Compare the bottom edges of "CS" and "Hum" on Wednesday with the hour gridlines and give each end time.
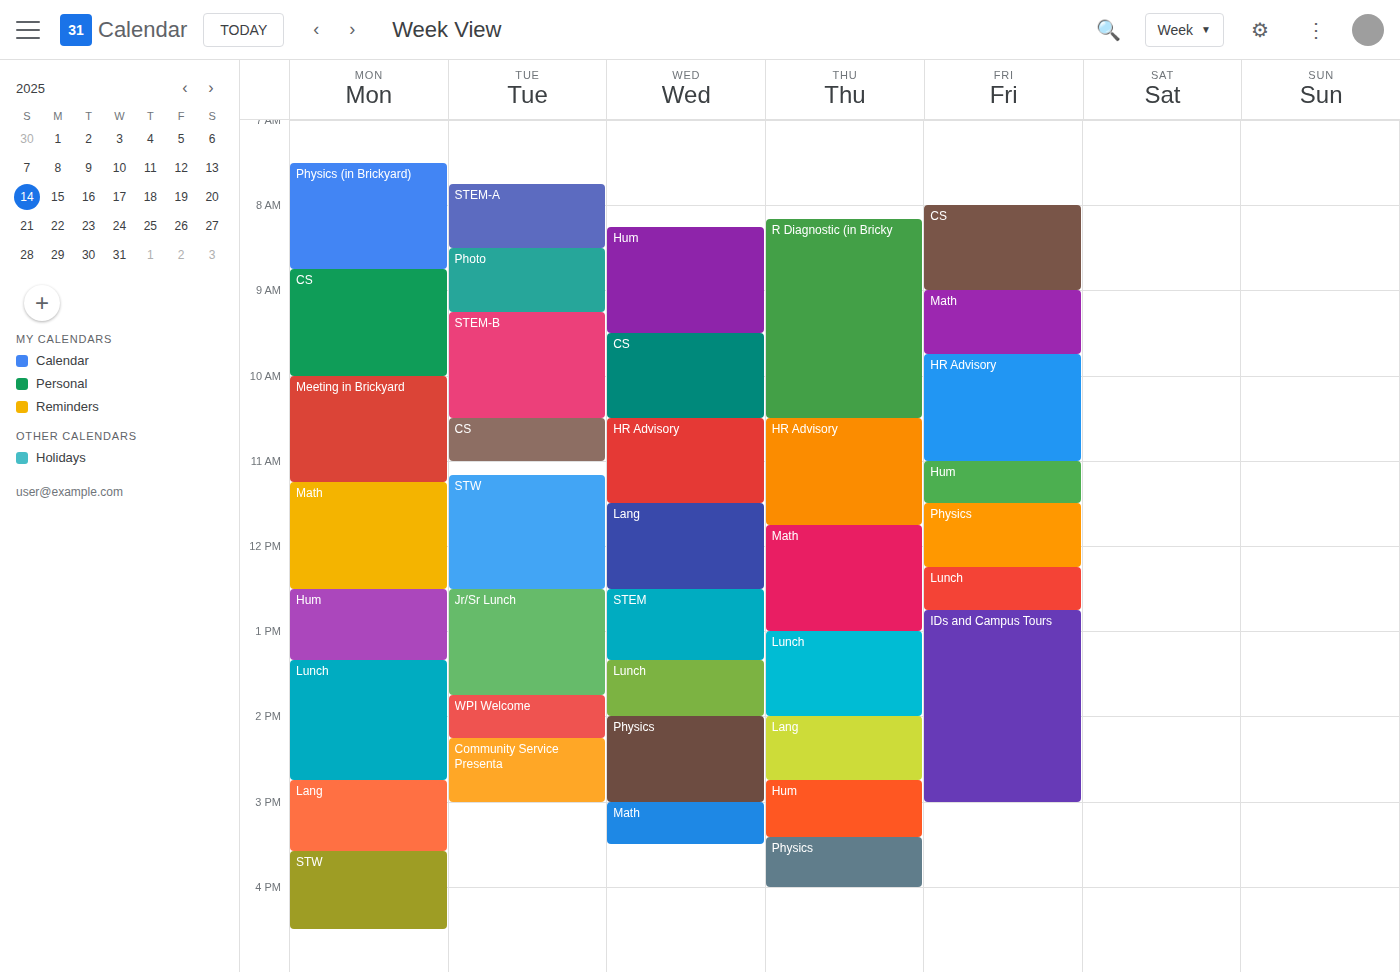
"CS": 10:30 AM, halfway between the 10 AM and 11 AM lines. "Hum": 9:30 AM, halfway between the 9 AM and 10 AM lines.